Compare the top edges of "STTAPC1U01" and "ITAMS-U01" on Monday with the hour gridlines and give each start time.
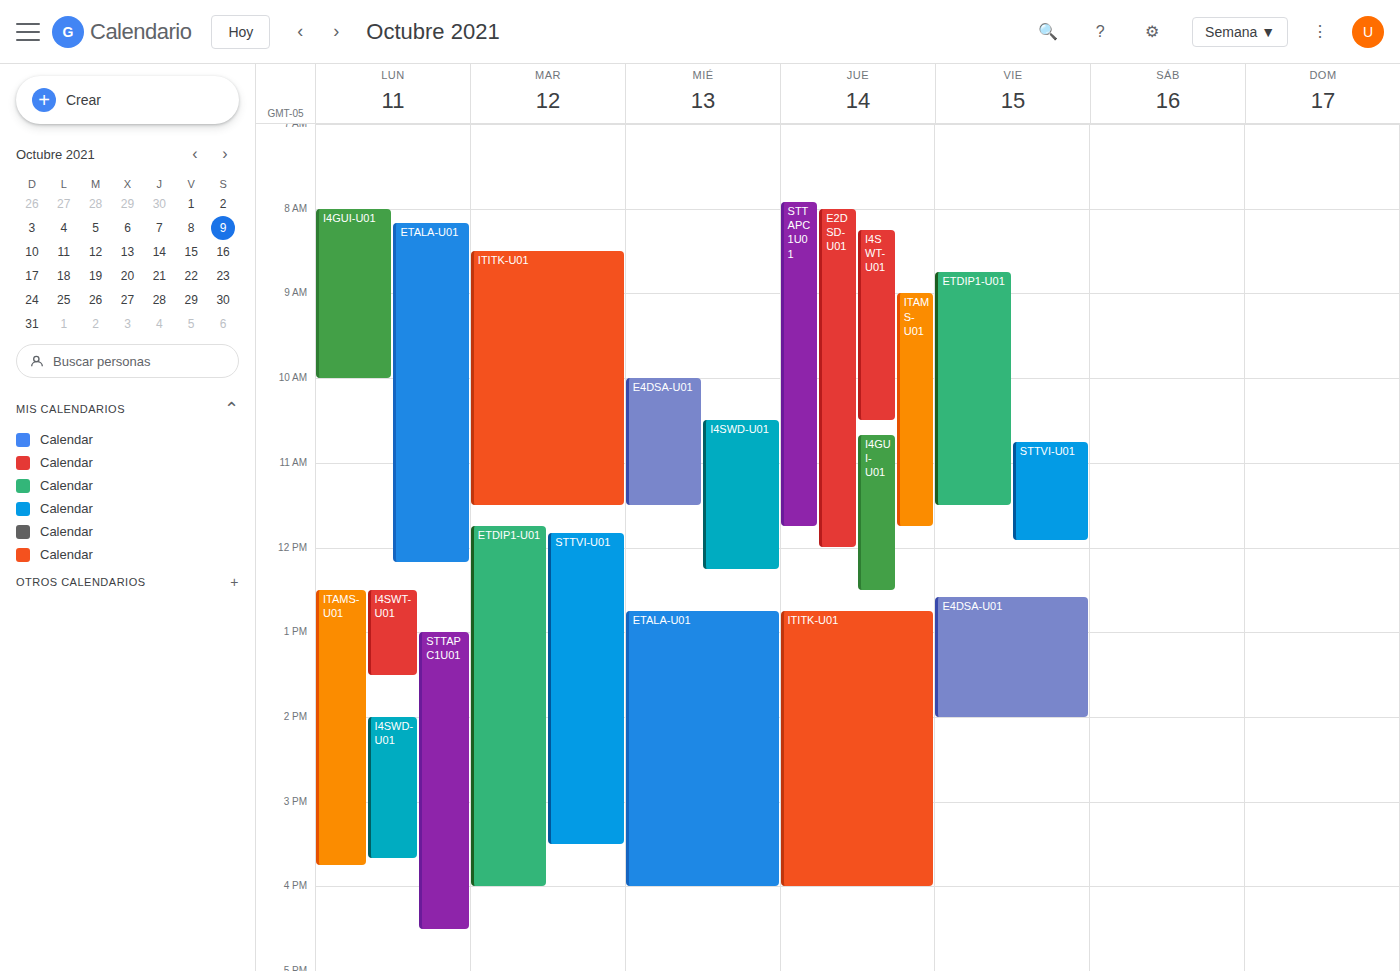
"STTAPC1U01": 1:00 PM, exactly on the 1 PM line. "ITAMS-U01": 12:30 PM, halfway between the 12 PM and 1 PM lines.